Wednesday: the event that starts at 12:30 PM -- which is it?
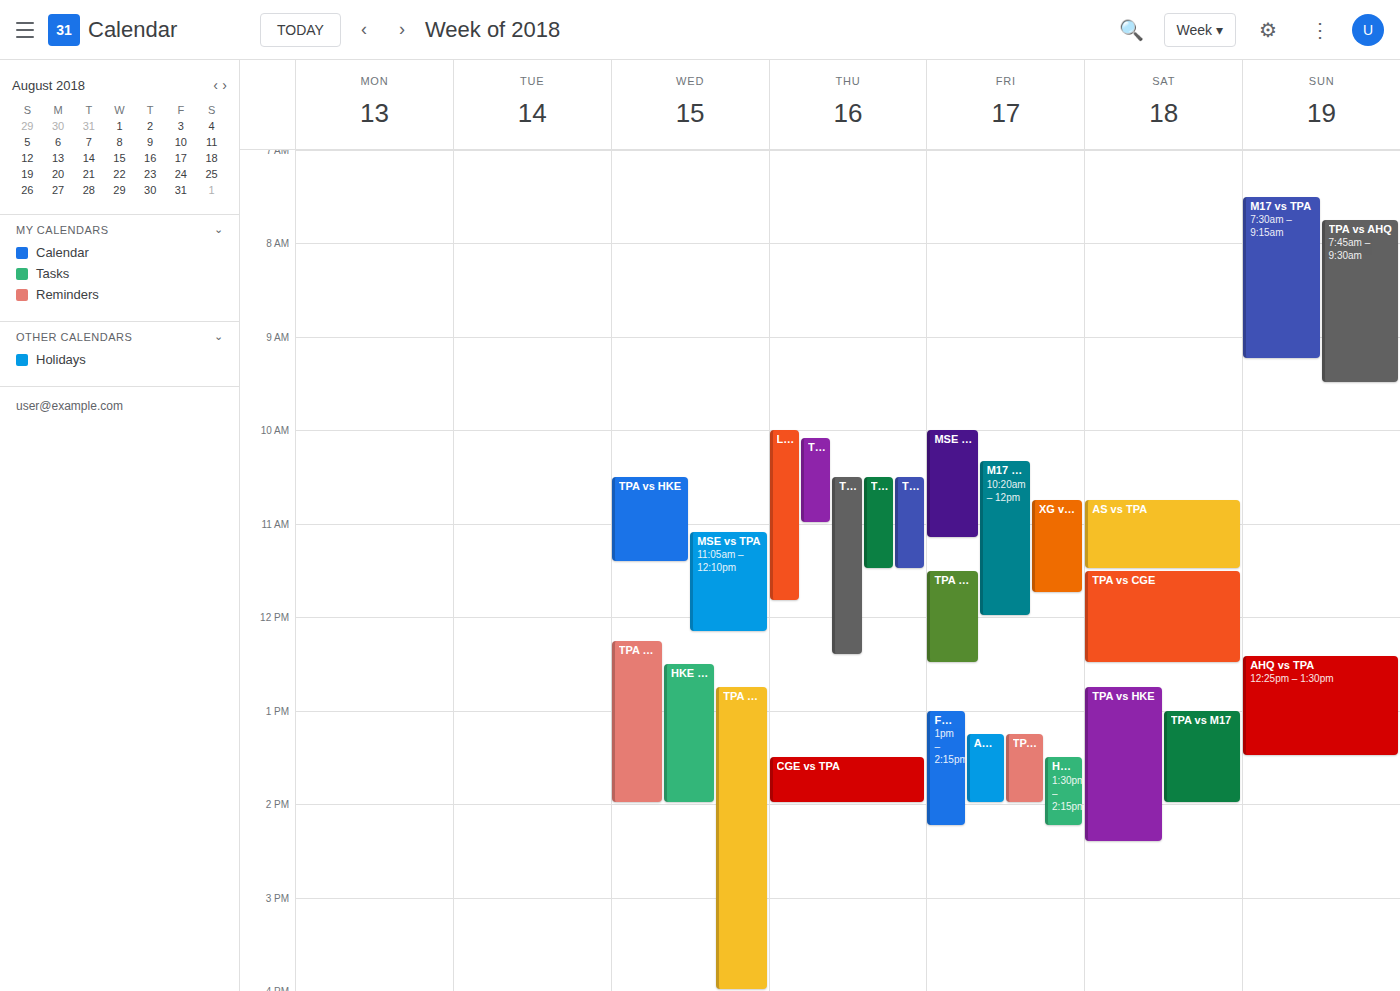
"HKE vs TPA"